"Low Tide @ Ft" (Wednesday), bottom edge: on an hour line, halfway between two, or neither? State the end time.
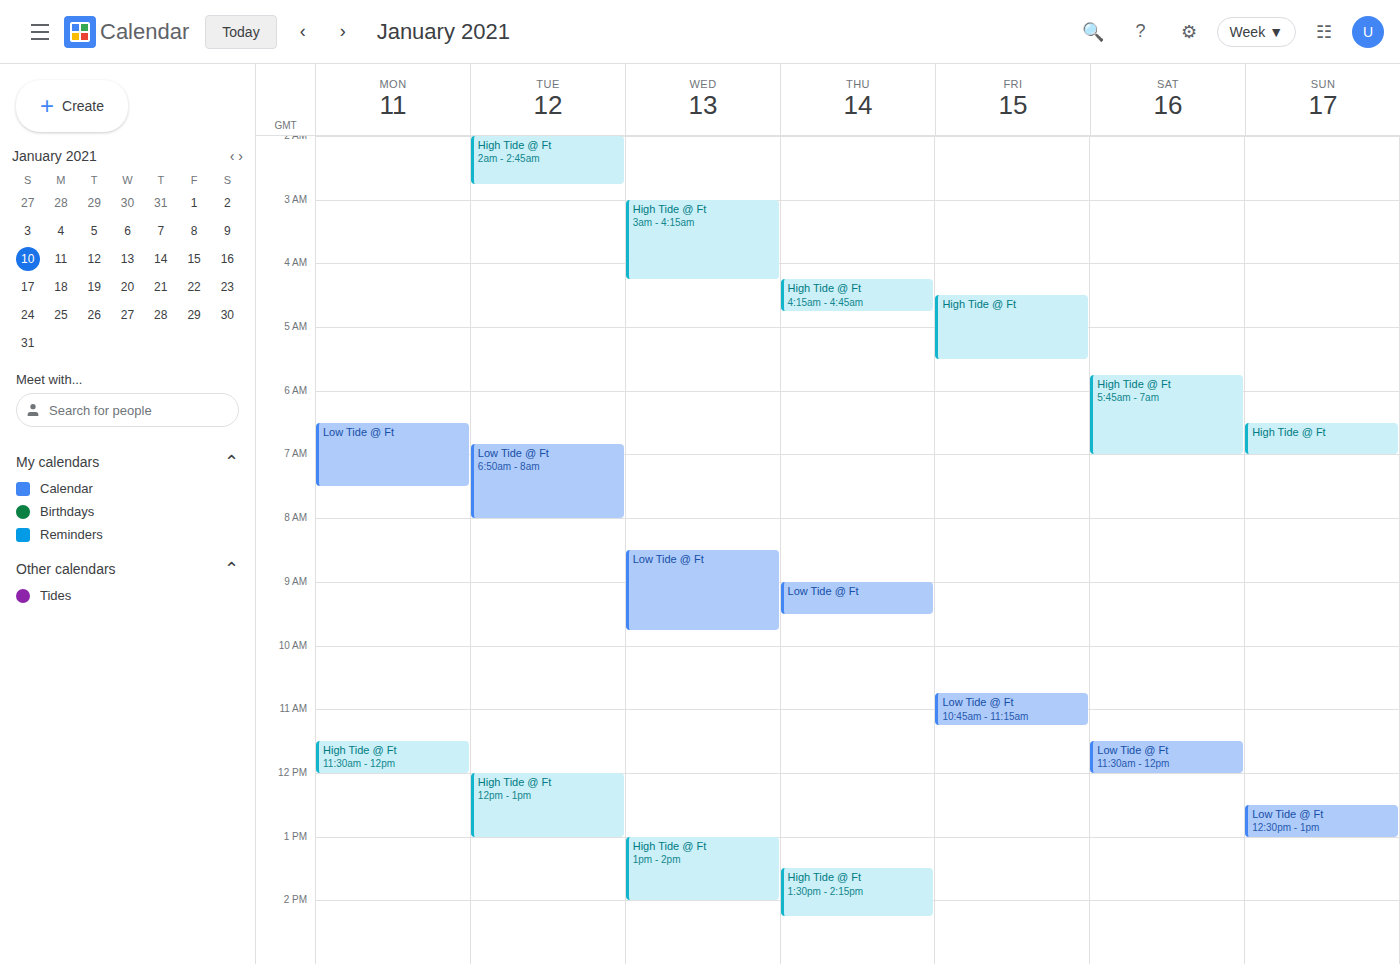
9:45 AM -- neither: three quarters of the way from the 9 AM line to the 10 AM line.